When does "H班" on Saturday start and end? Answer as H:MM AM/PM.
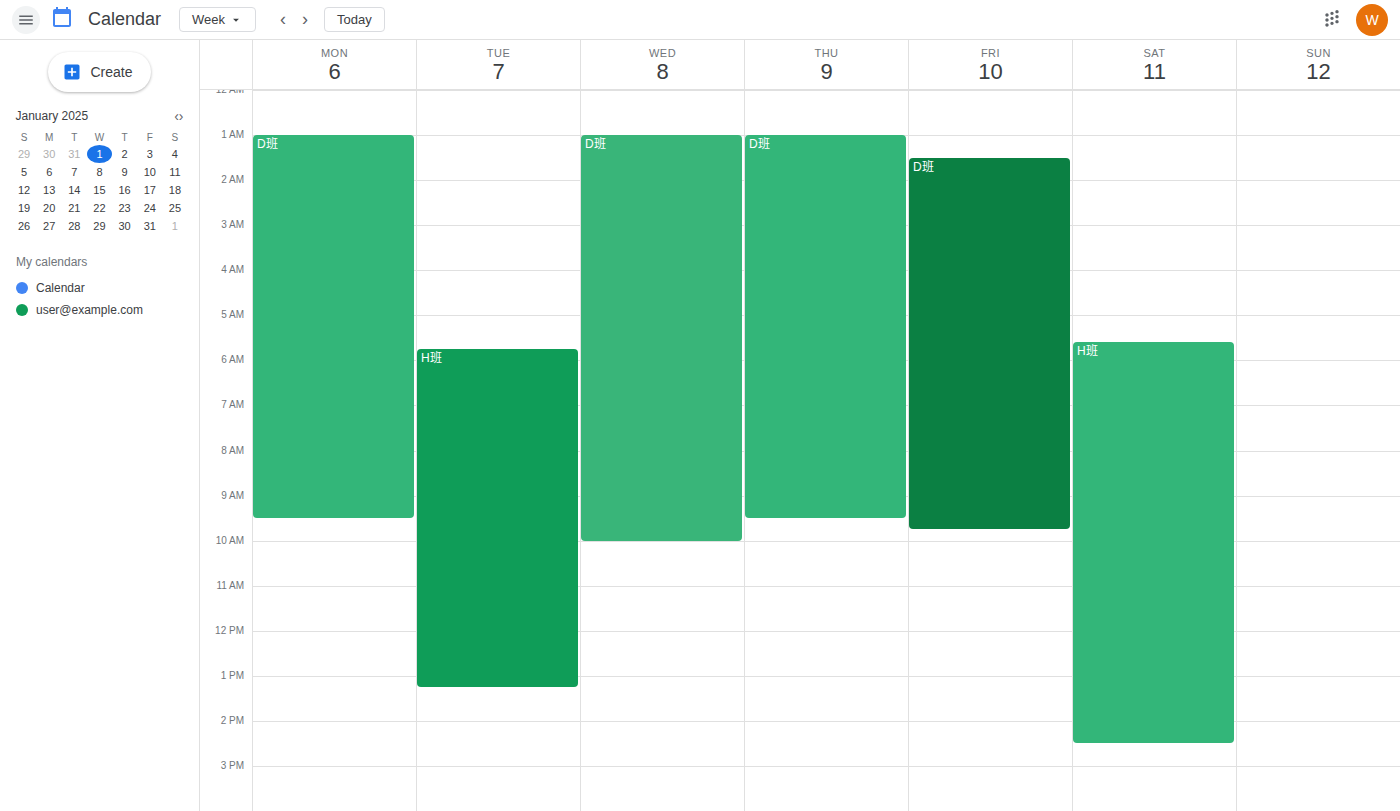
5:35 AM to 2:30 PM